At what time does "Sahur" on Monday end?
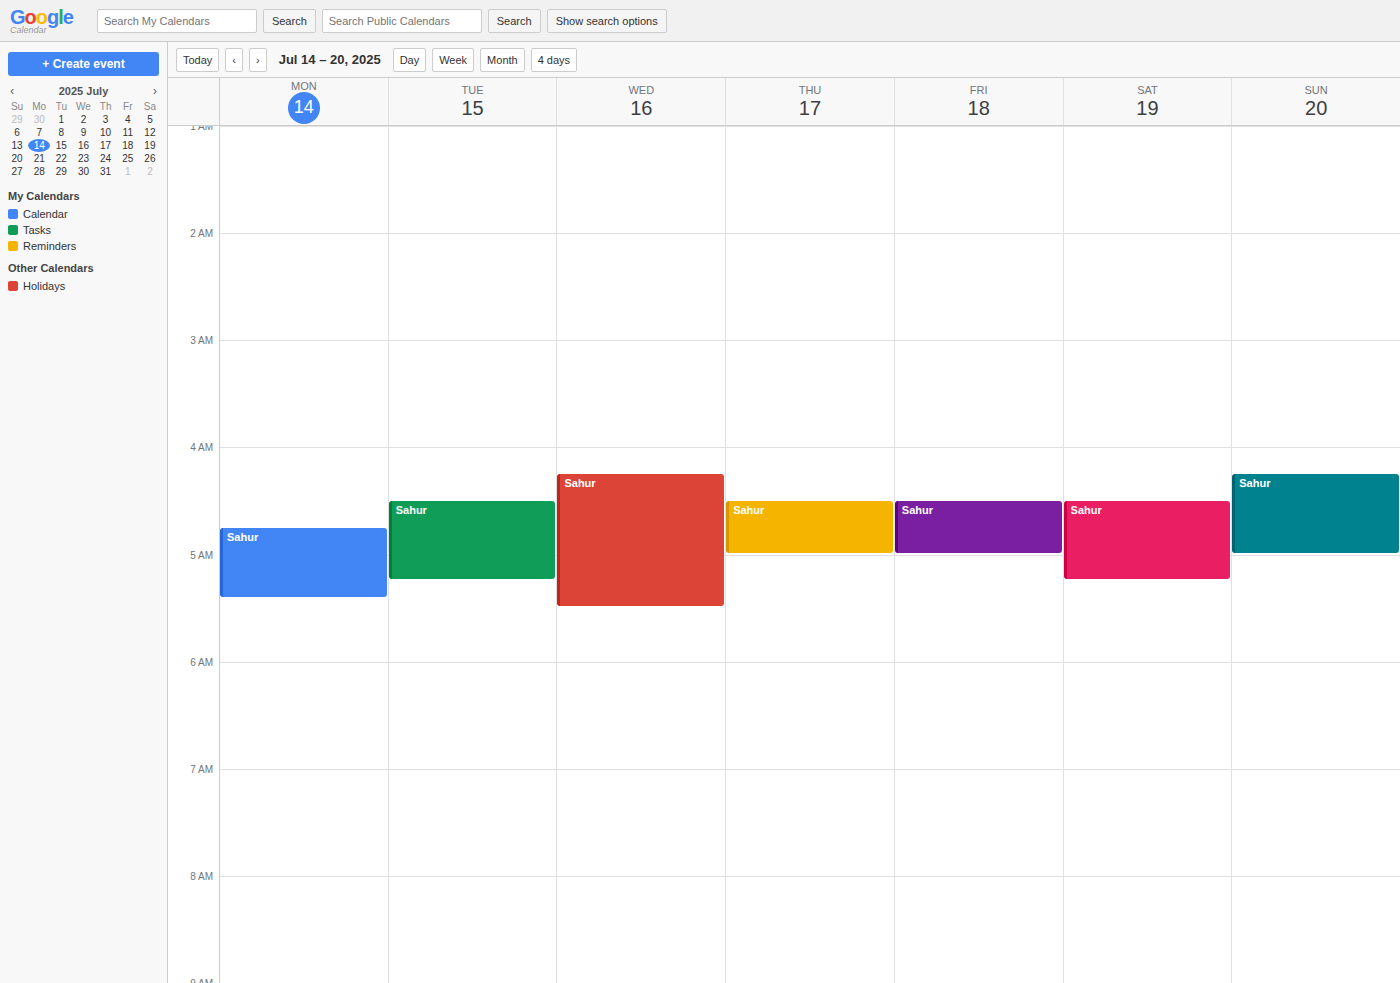
5:25 AM